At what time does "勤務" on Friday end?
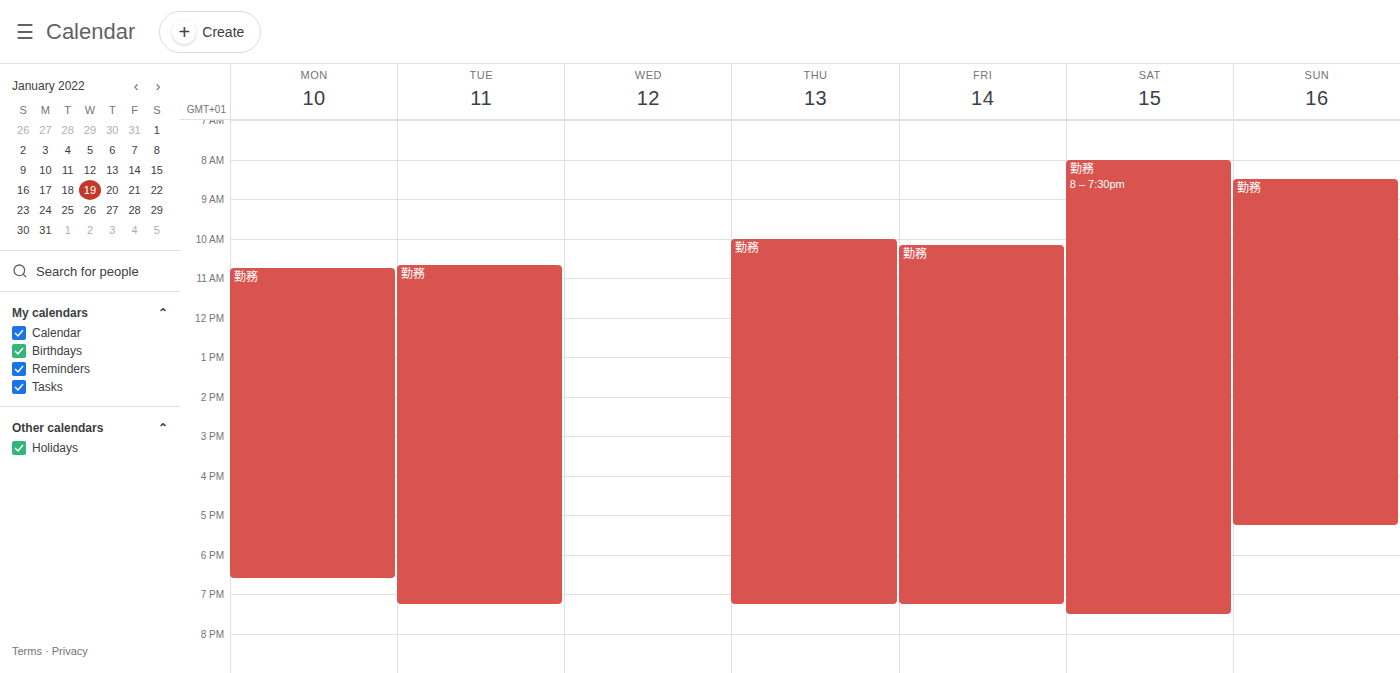
7:15 PM